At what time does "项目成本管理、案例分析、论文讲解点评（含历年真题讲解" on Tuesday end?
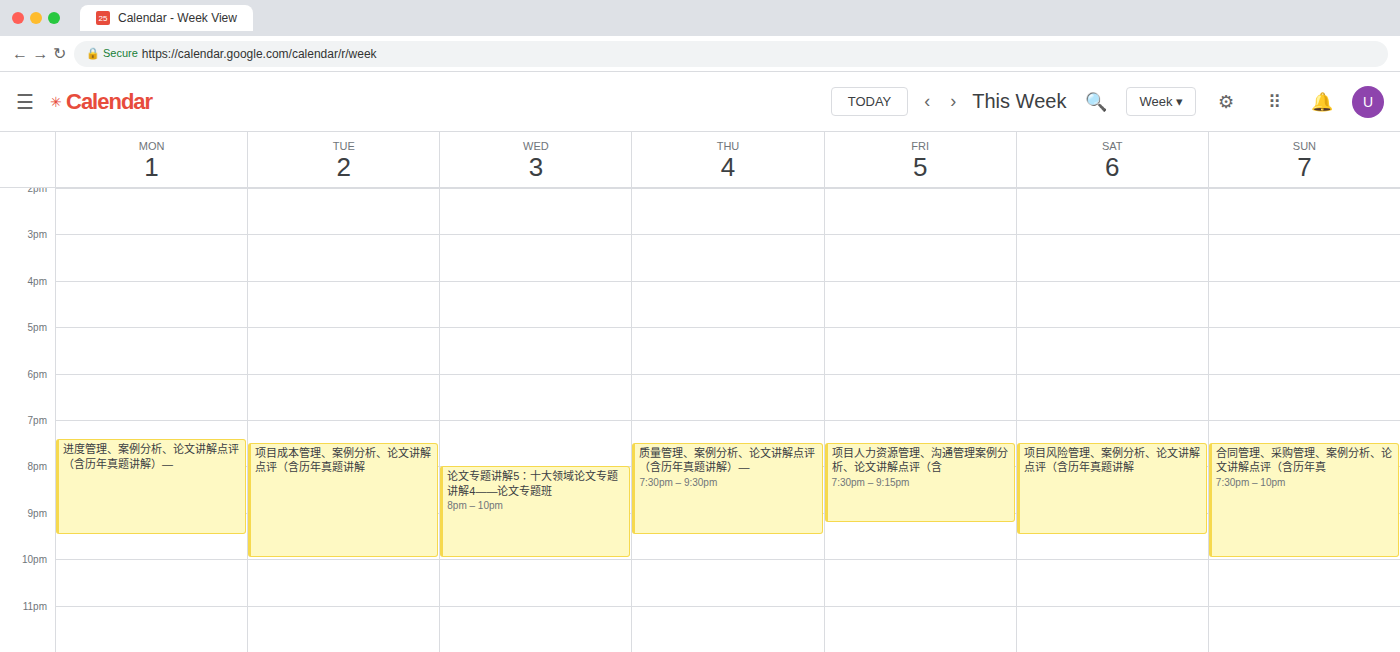
22:00